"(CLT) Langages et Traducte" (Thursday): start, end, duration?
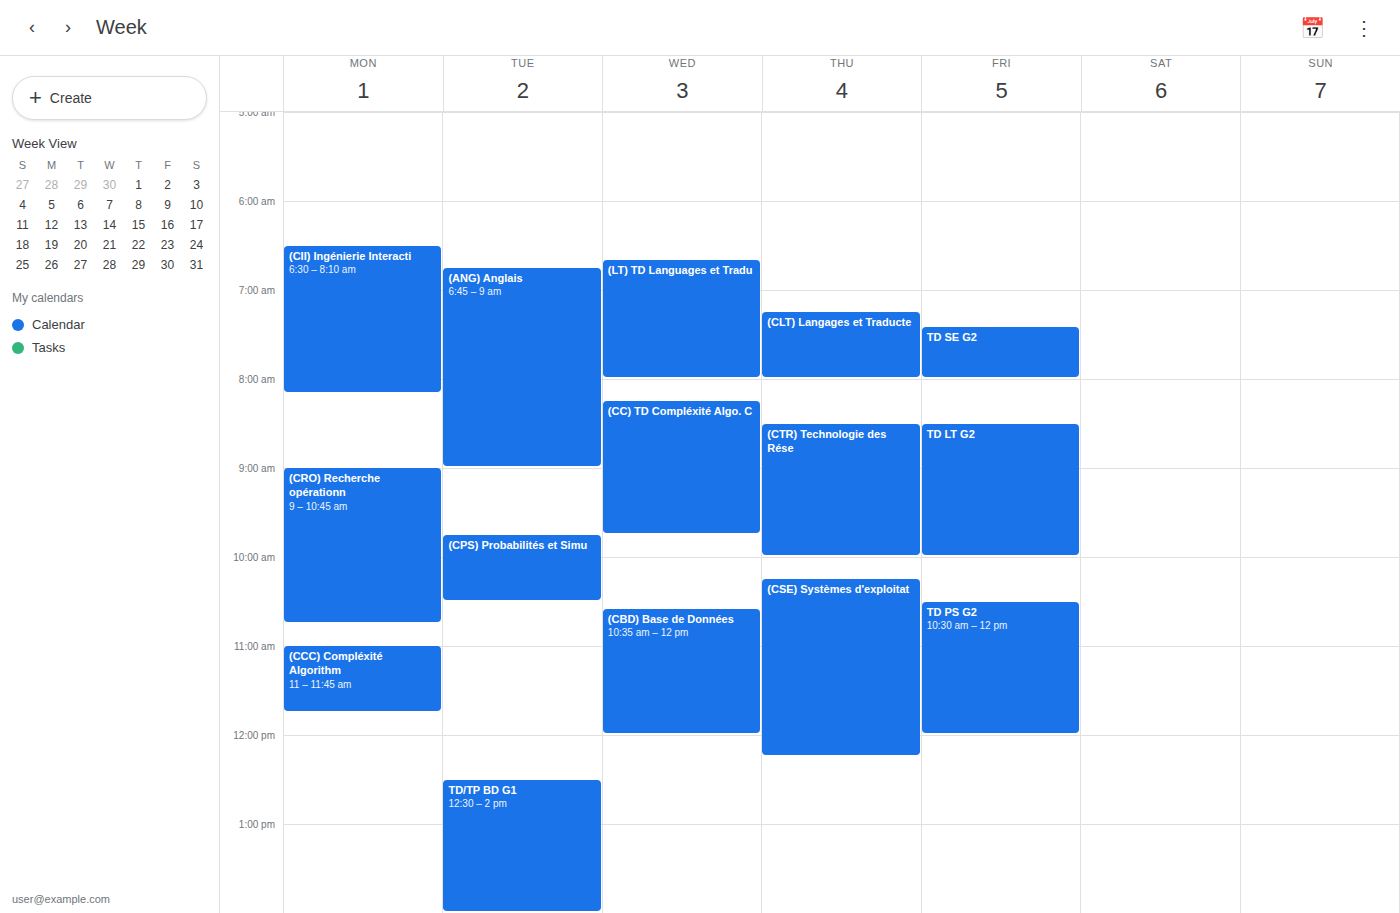
7:15 AM to 8:00 AM, 45 minutes